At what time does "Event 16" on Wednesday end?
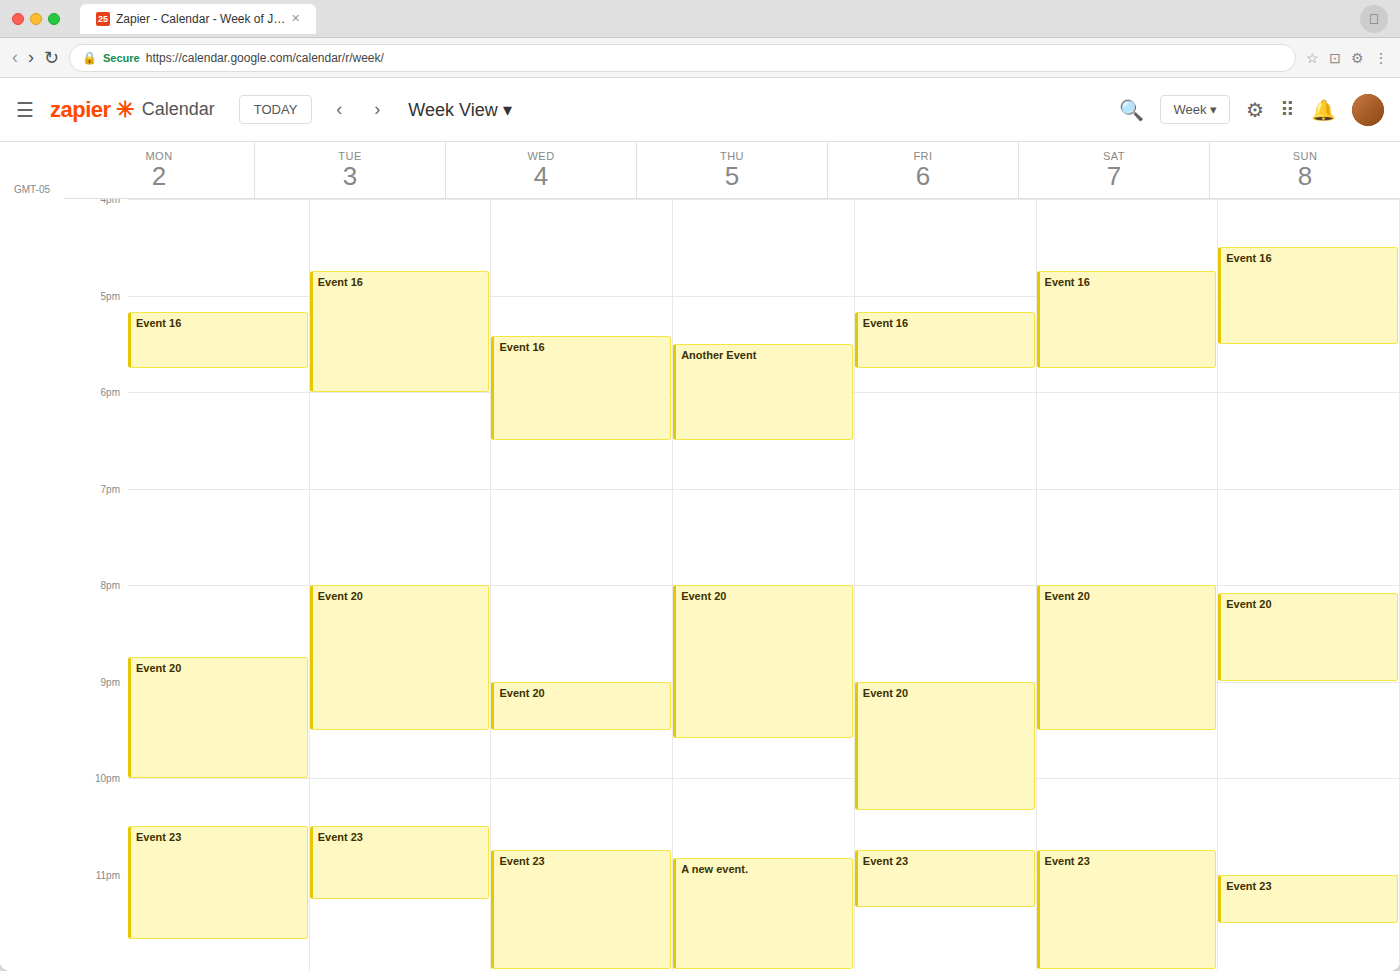
18:30